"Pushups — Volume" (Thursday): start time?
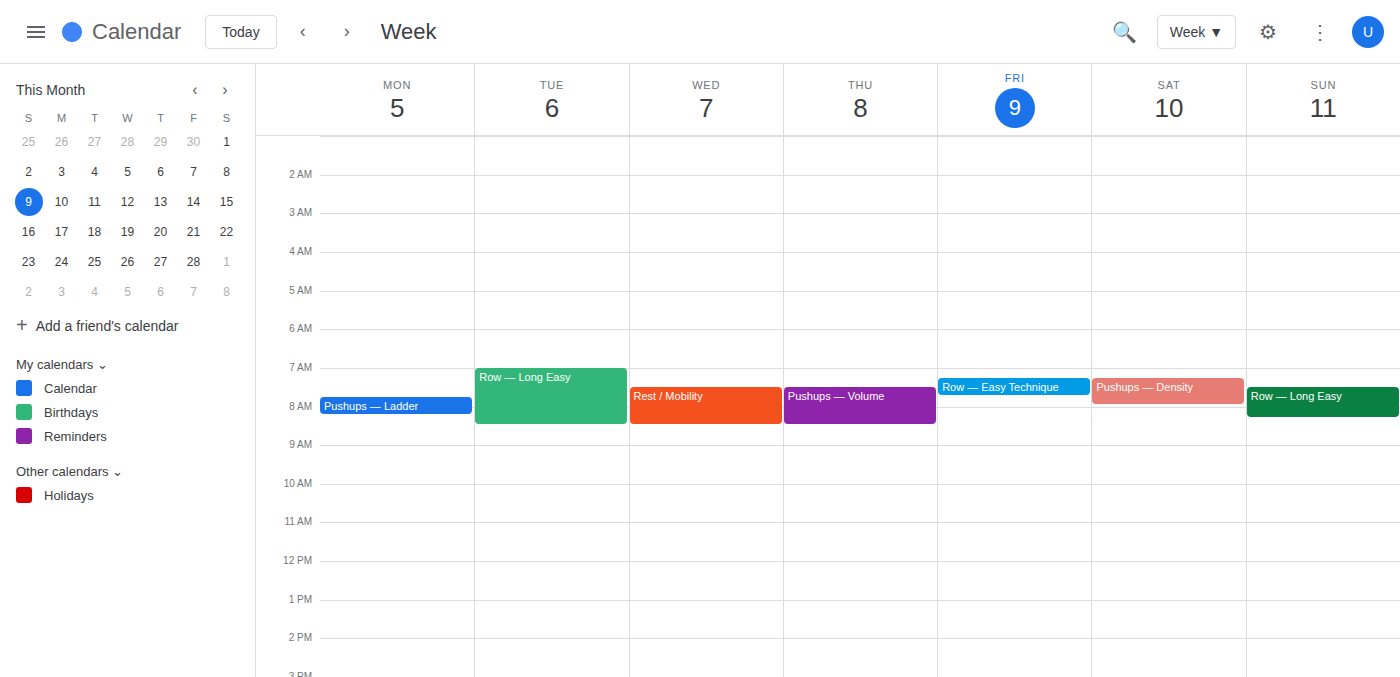
7:30 AM